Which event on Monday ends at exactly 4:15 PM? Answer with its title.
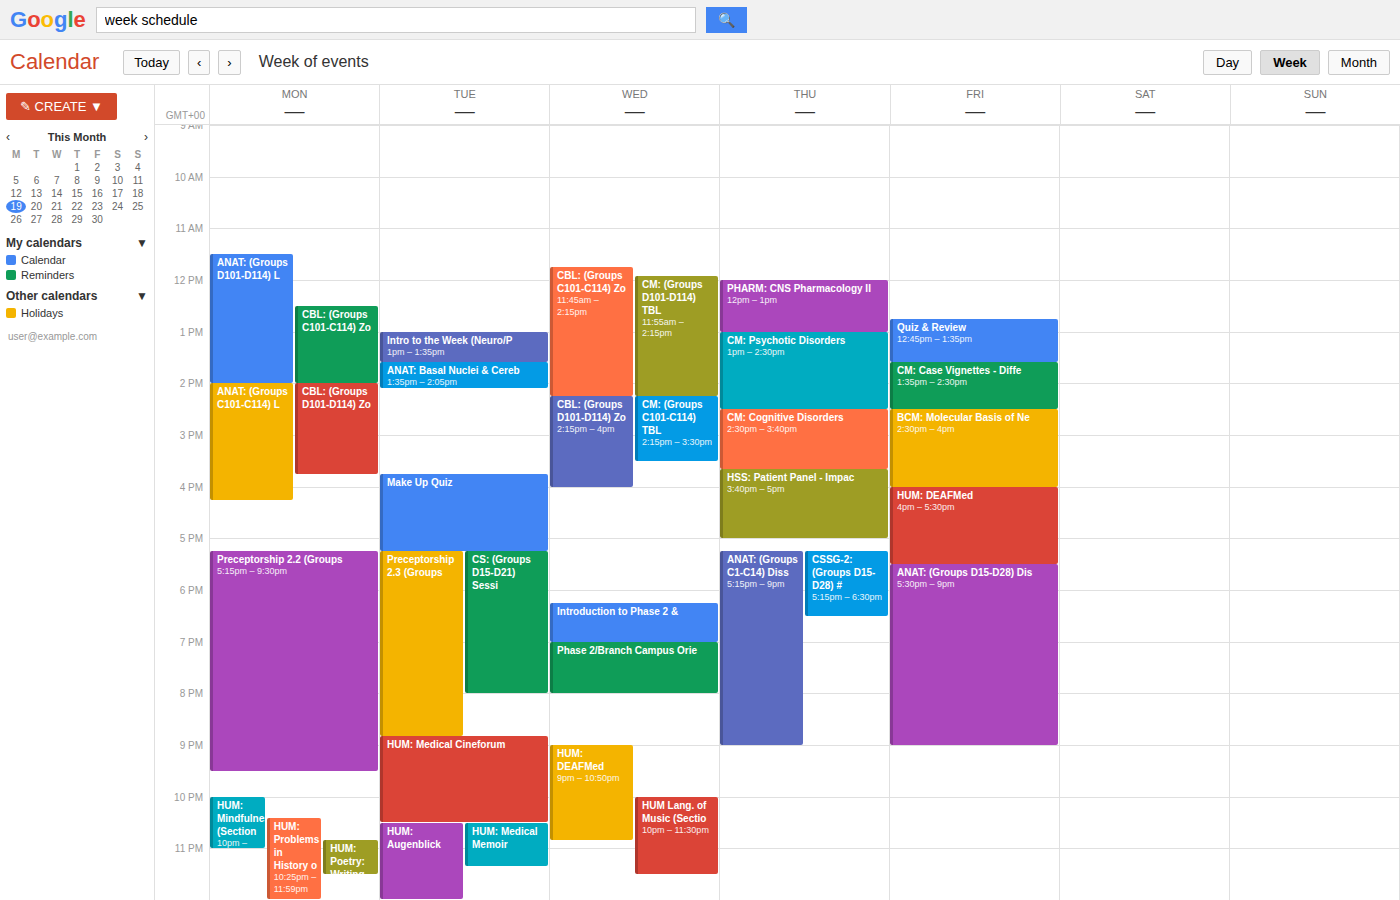
"ANAT: (Groups C101-C114) L"